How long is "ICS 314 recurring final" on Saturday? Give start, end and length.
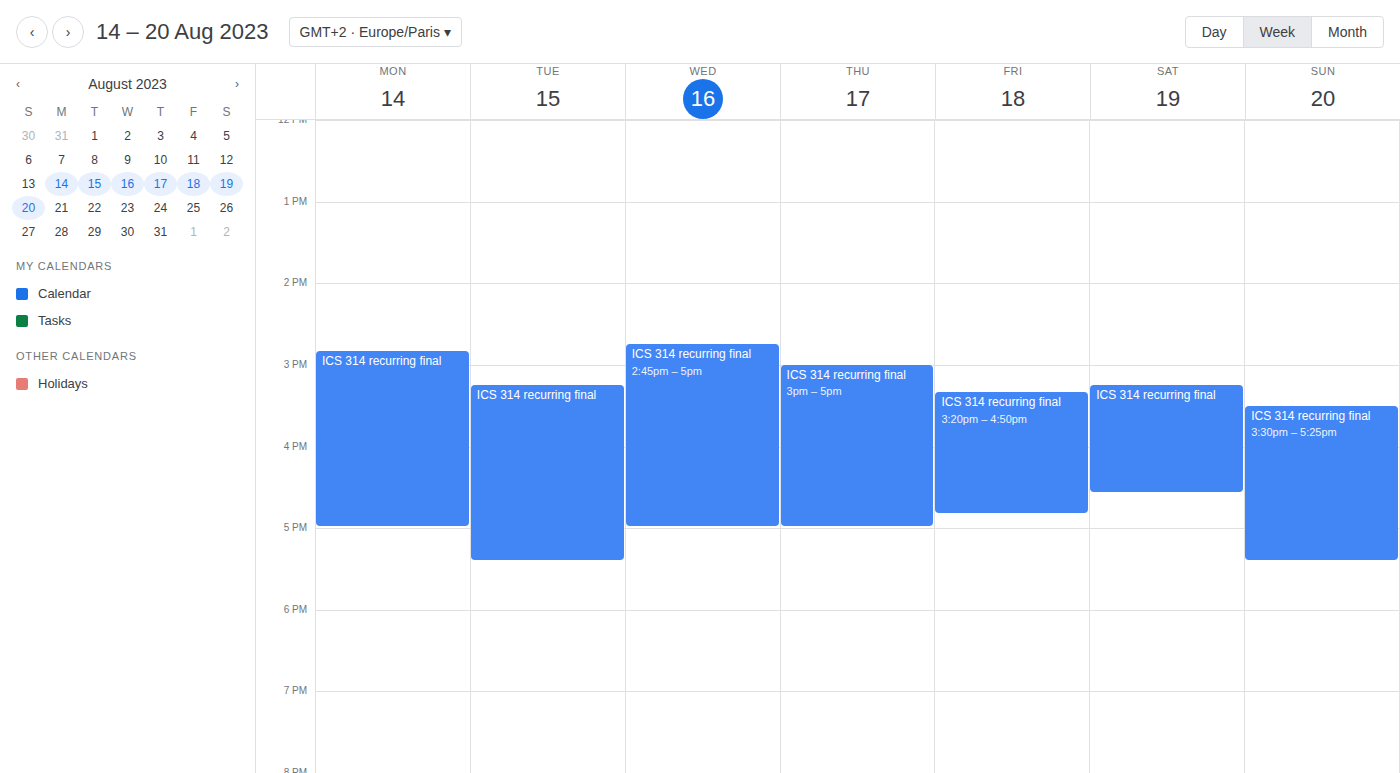
15:15 to 16:35, 1 hour 20 minutes